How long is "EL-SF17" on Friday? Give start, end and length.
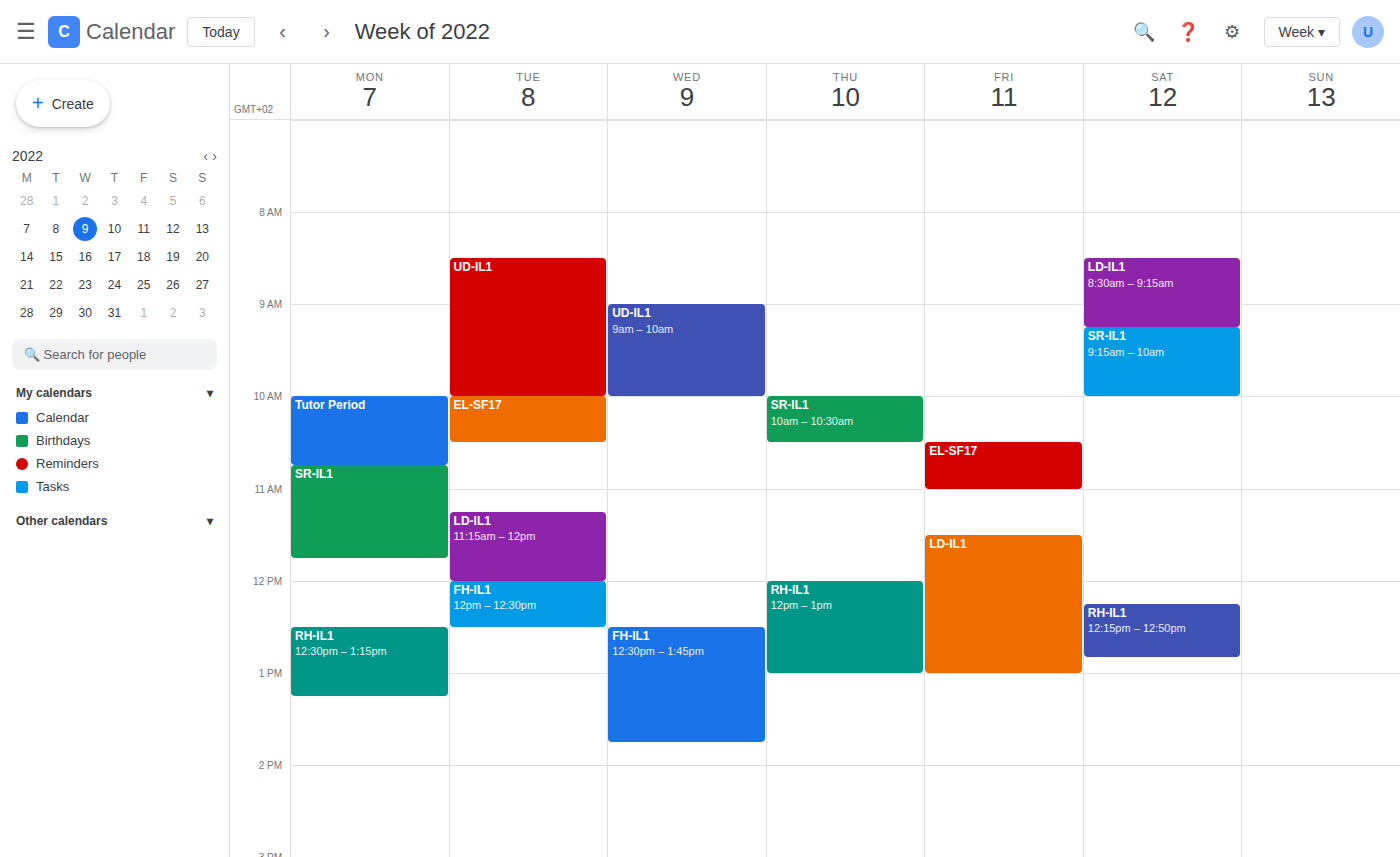
10:30 AM to 11:00 AM, 30 minutes